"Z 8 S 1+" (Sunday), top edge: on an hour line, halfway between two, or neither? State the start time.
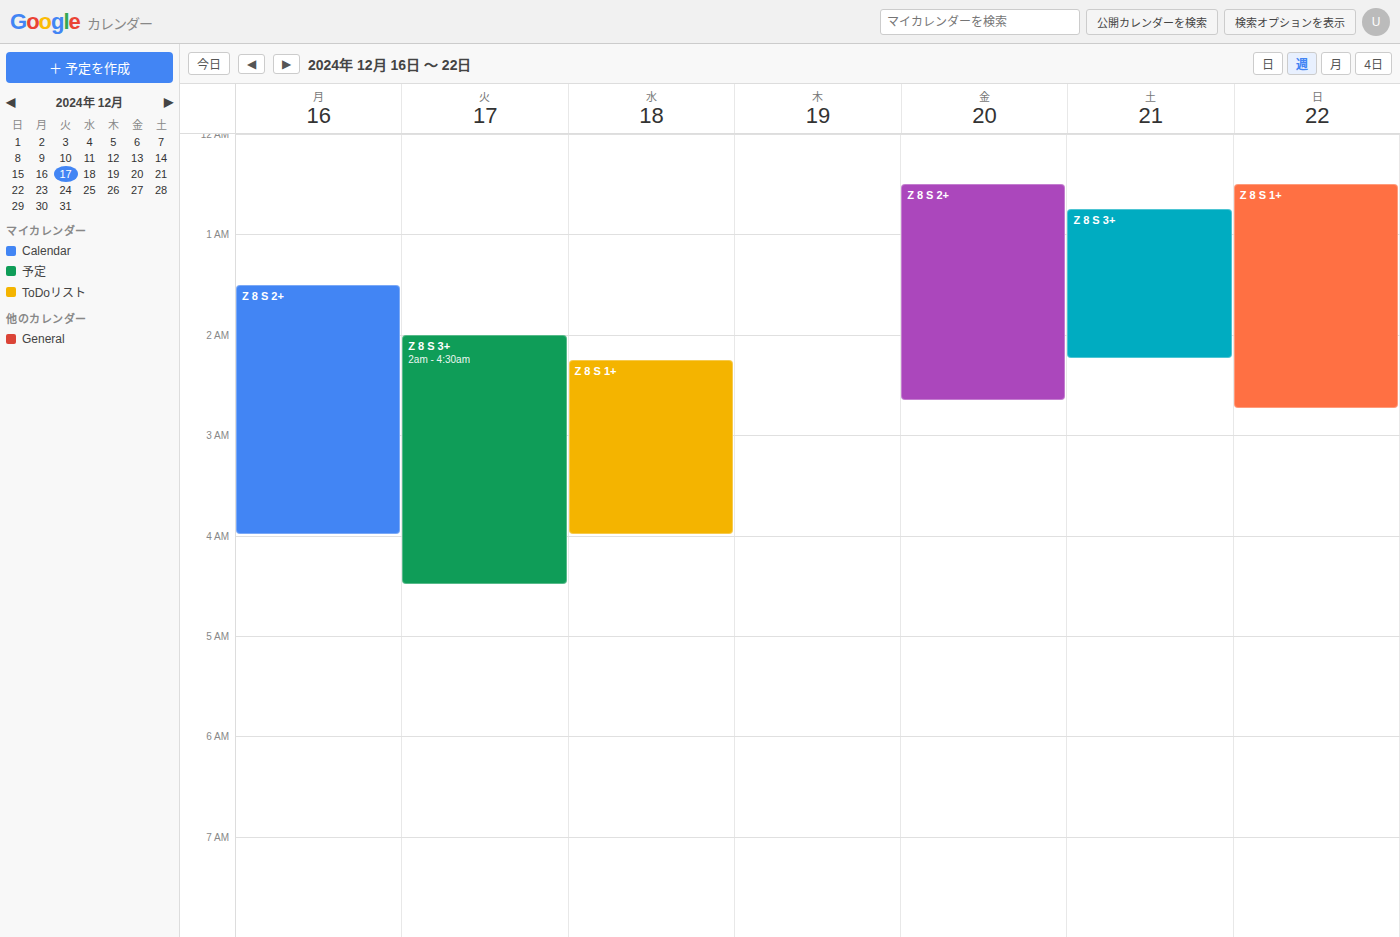
00:30 -- halfway between the 00:00 and 01:00 lines.